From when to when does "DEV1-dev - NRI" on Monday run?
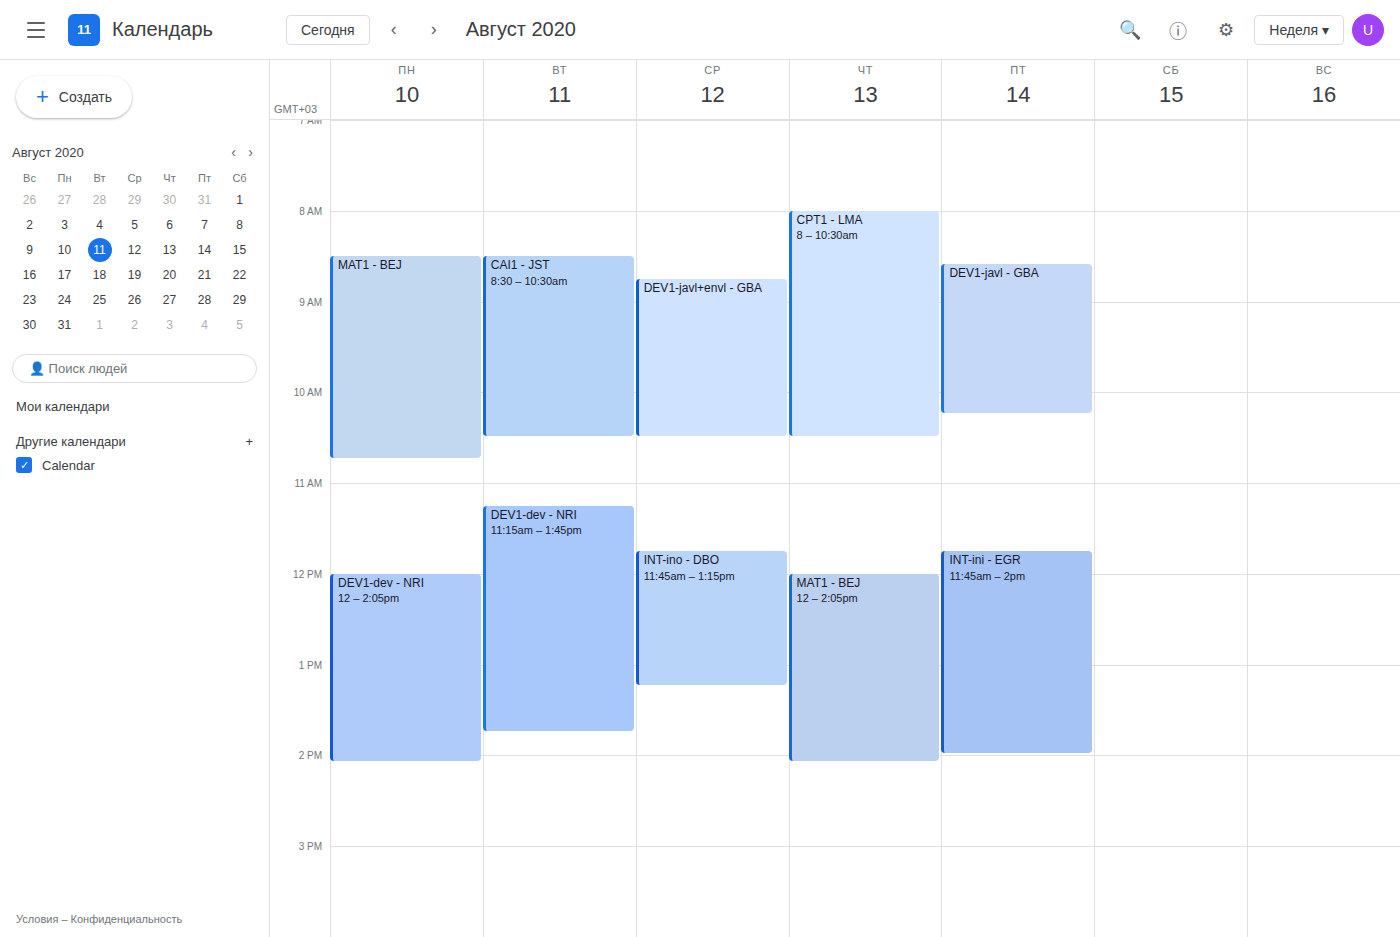
12:00 PM to 2:05 PM